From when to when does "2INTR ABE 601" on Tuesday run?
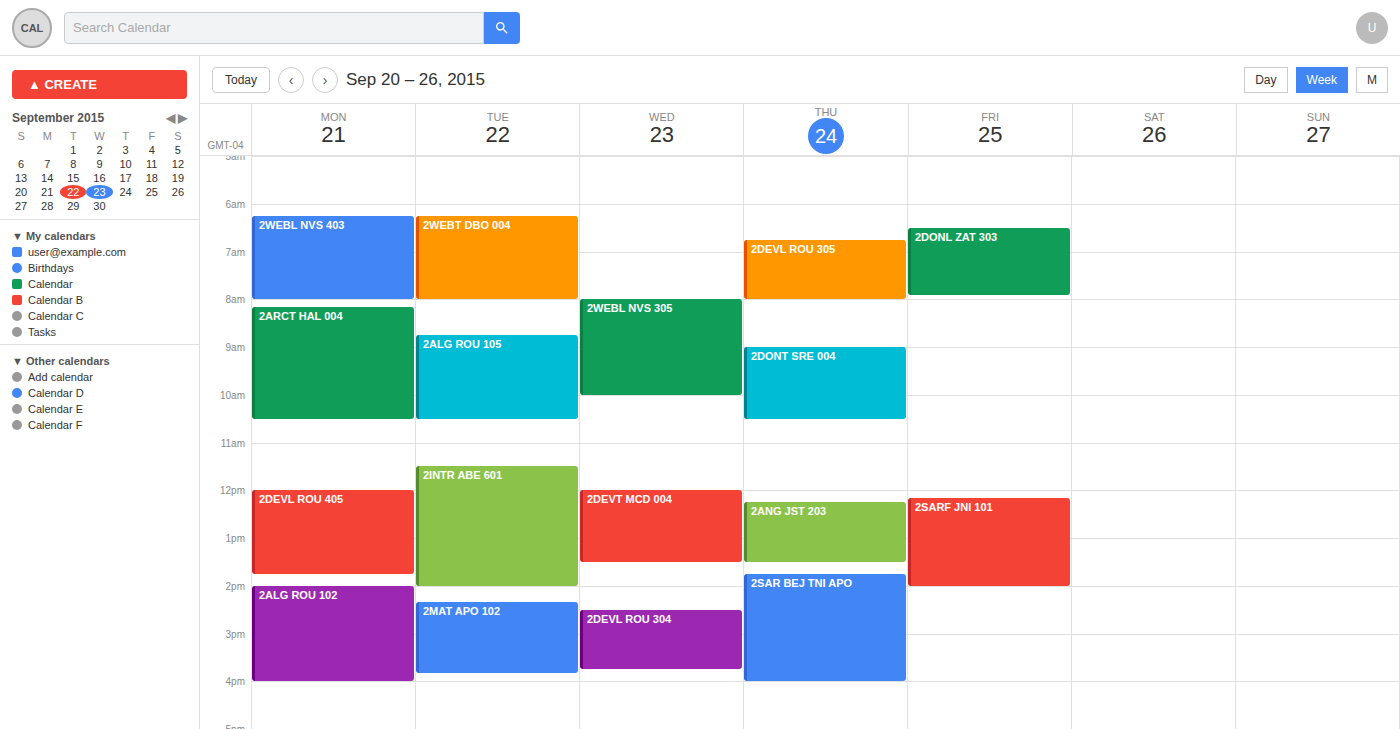
11:30 AM to 2:00 PM